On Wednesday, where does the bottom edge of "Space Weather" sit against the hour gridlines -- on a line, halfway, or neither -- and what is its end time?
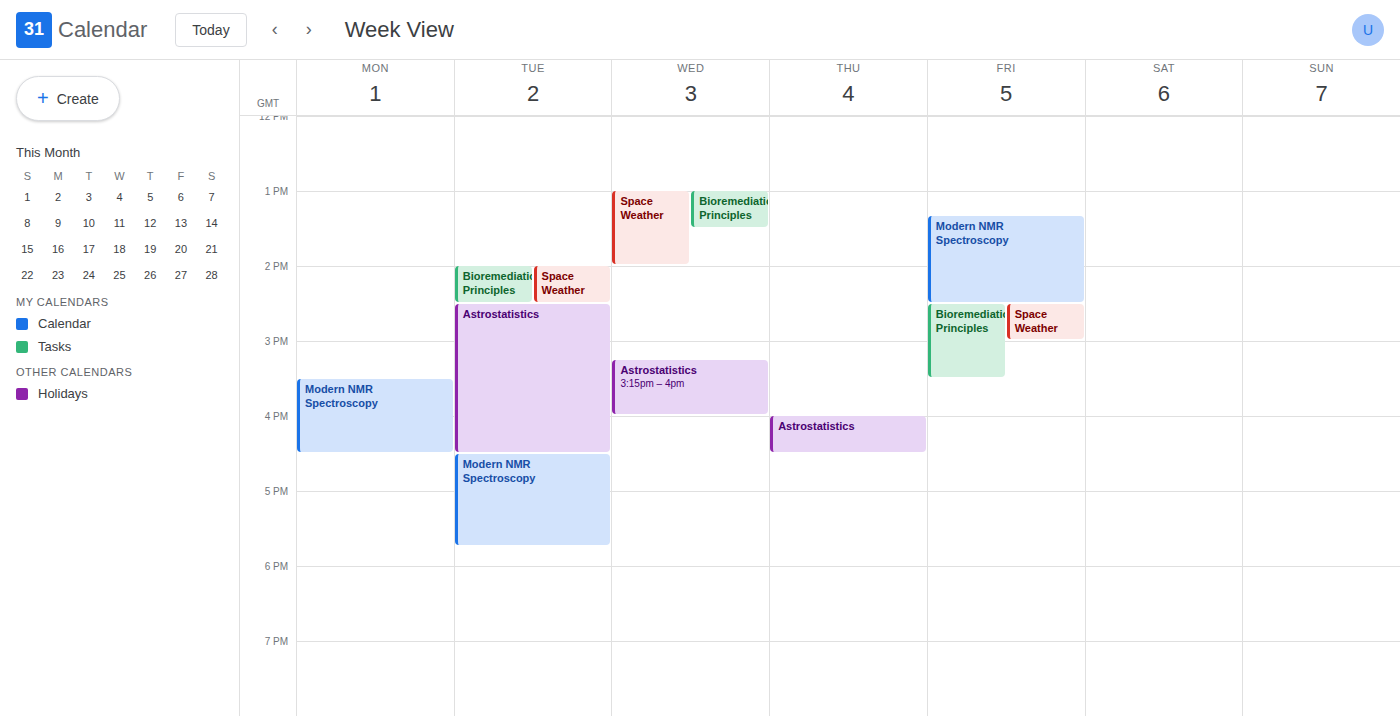
14:00 -- exactly on the 14:00 line.